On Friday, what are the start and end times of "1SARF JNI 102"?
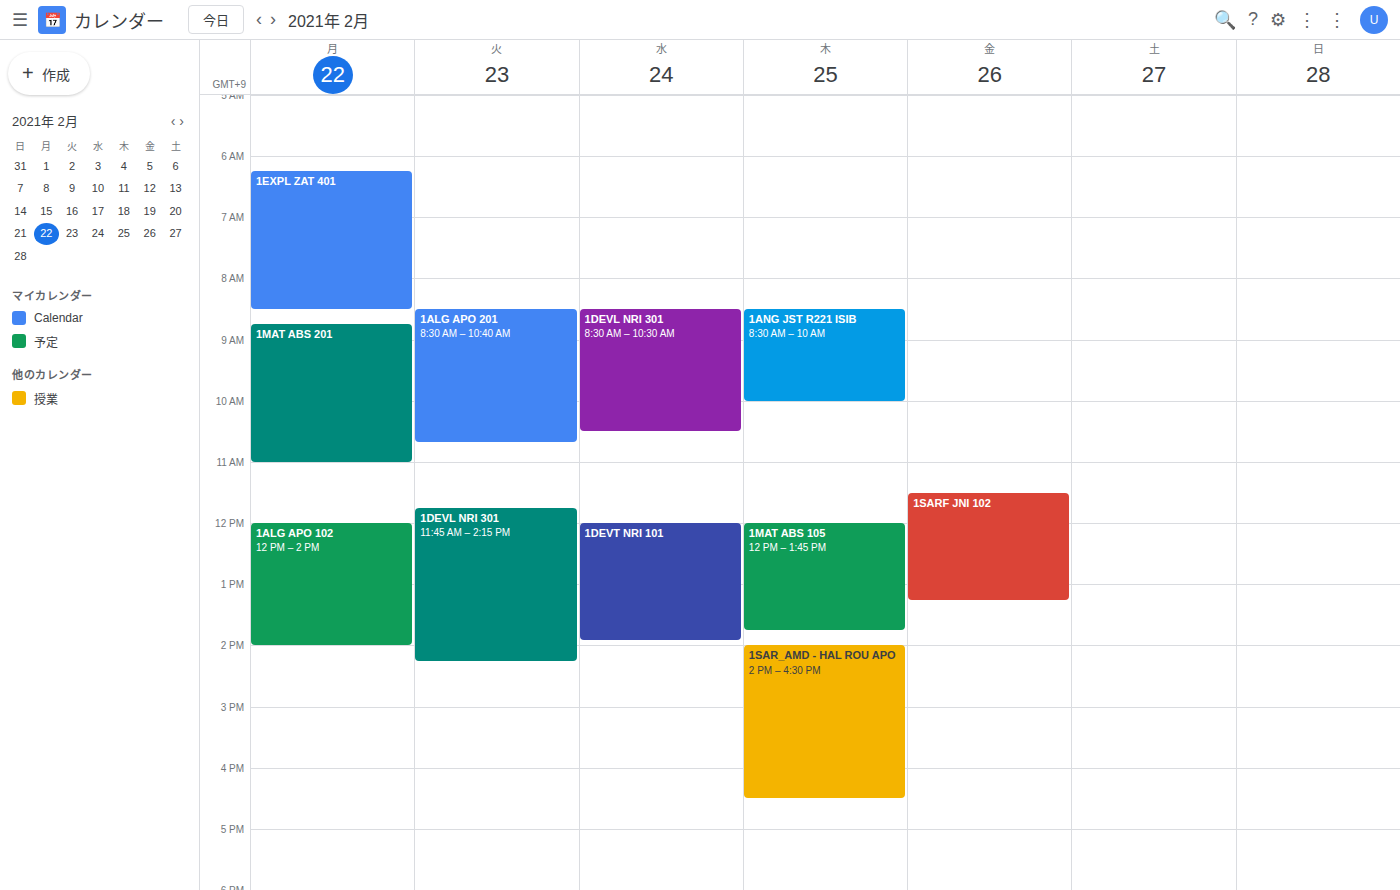
11:30 AM to 1:15 PM